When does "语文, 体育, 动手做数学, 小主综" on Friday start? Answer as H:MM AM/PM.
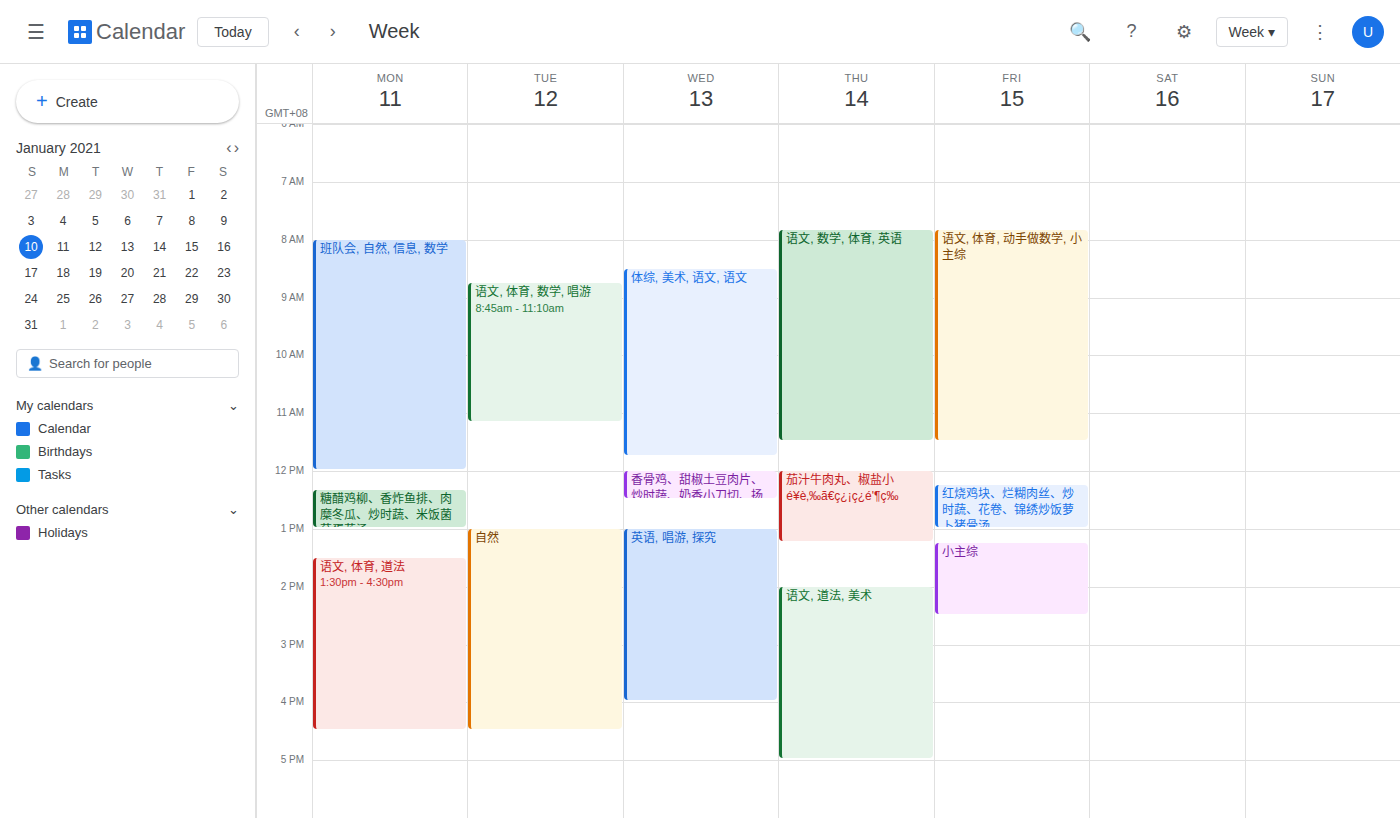
7:50 AM